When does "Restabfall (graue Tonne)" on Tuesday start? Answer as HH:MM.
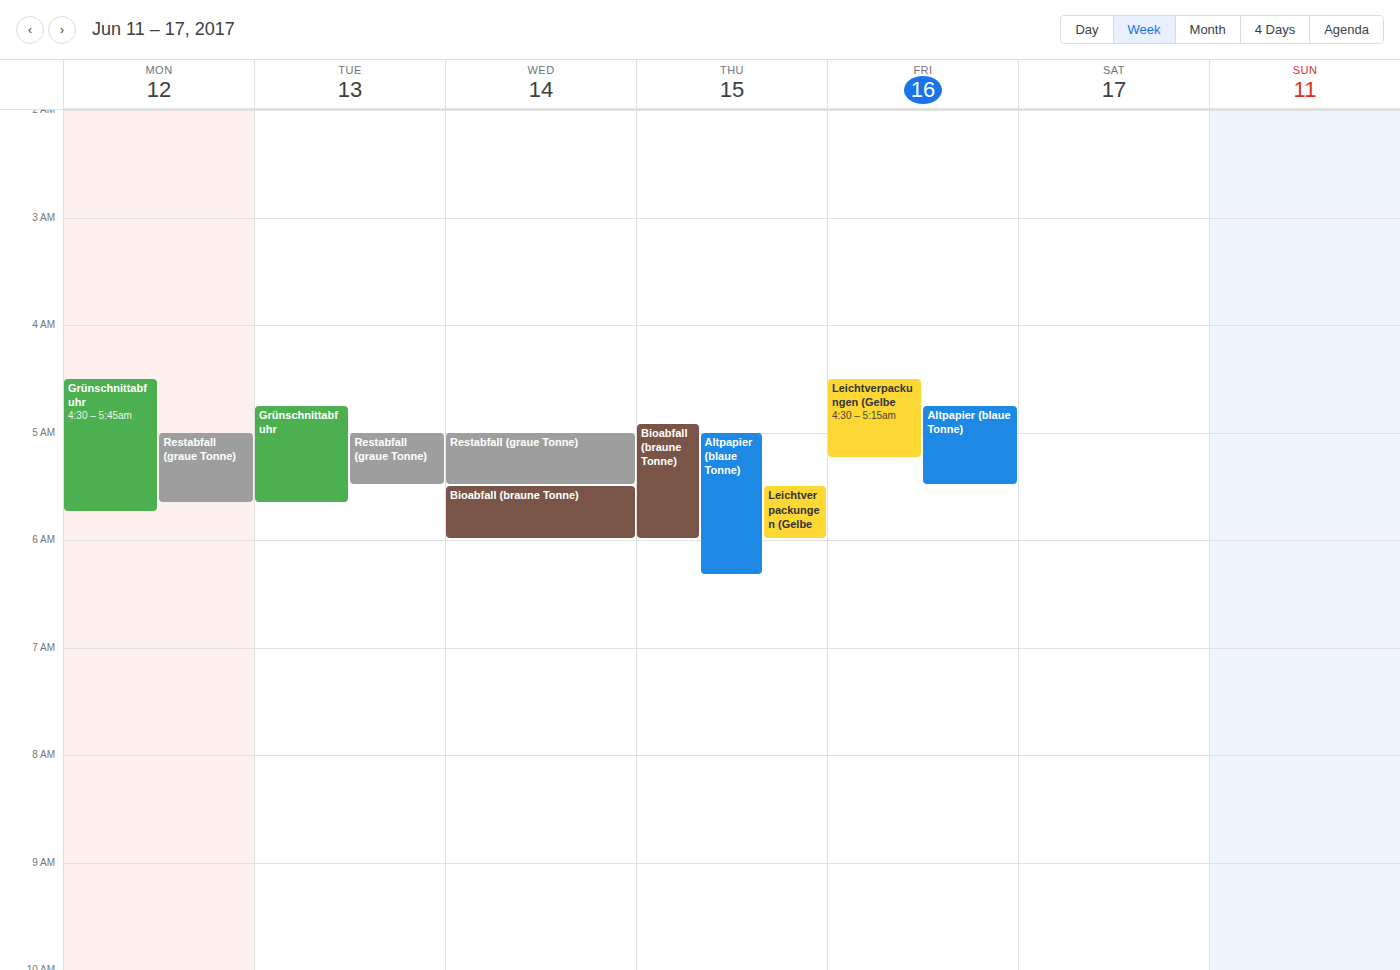
05:00